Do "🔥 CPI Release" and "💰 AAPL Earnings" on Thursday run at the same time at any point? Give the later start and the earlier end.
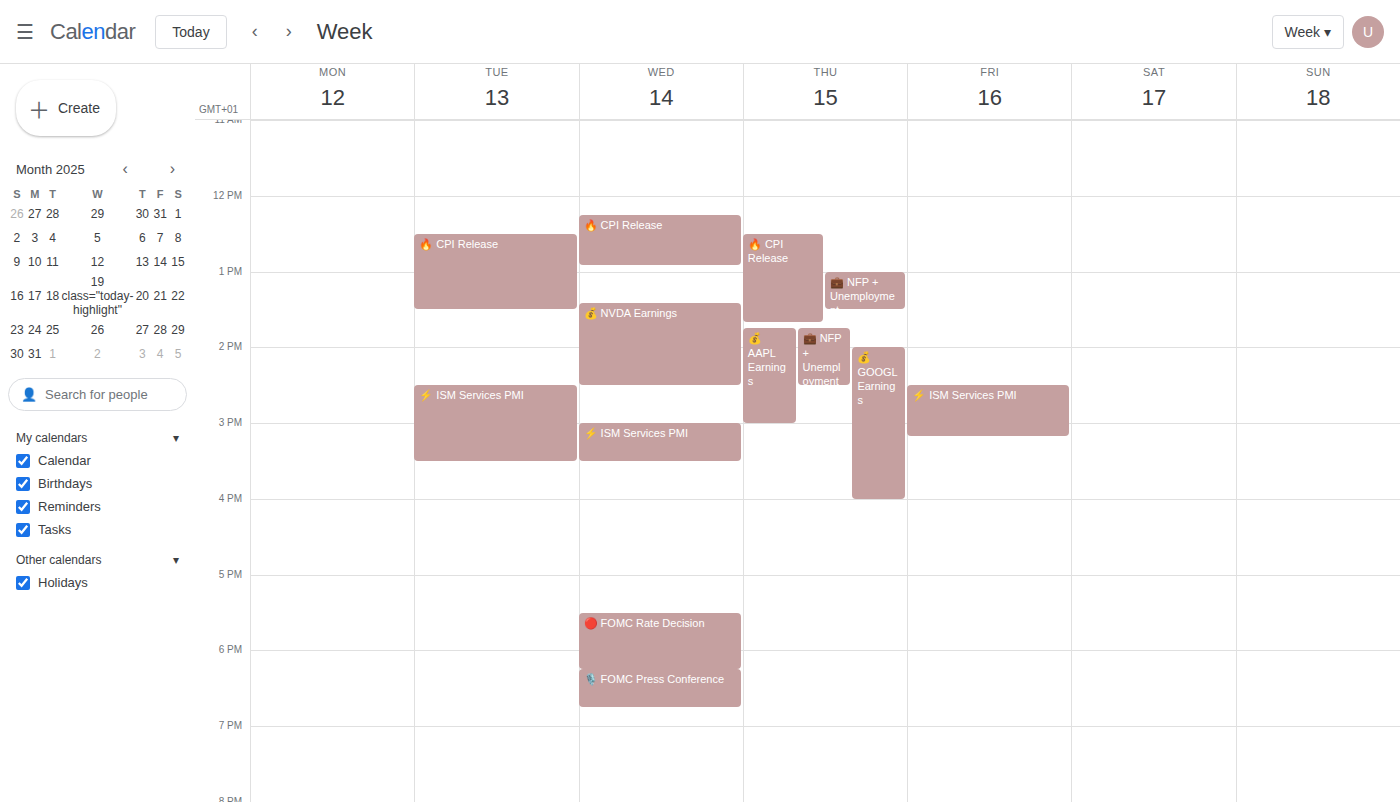
"🔥 CPI Release" ends at 1:40 PM and "💰 AAPL Earnings" starts at 1:45 PM -- no overlap.